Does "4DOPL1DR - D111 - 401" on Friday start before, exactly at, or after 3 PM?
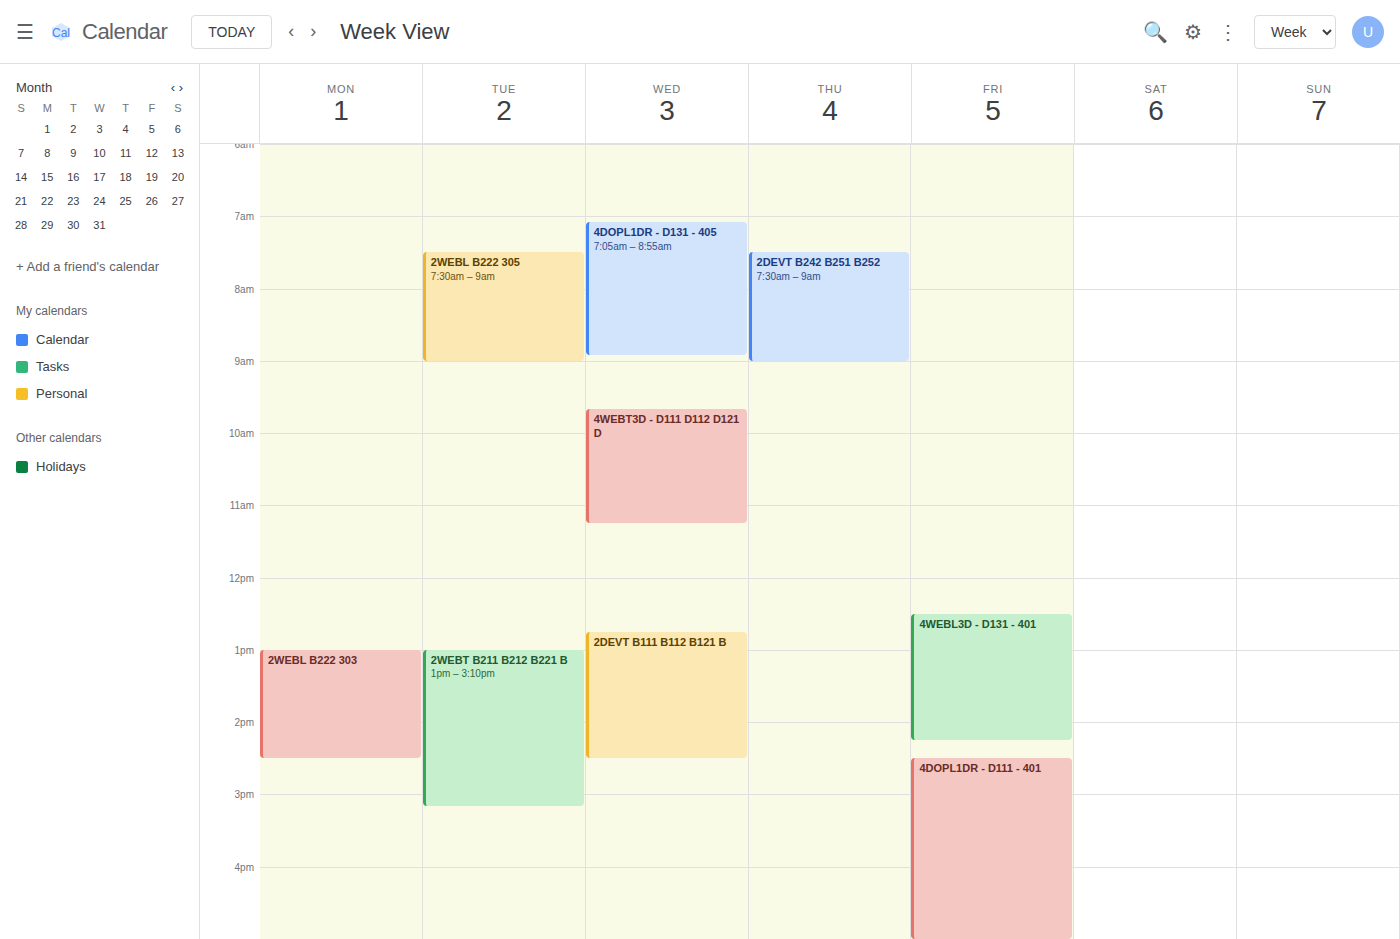
2:30 PM -- before 3 PM, 30 minutes above the 3 PM line.